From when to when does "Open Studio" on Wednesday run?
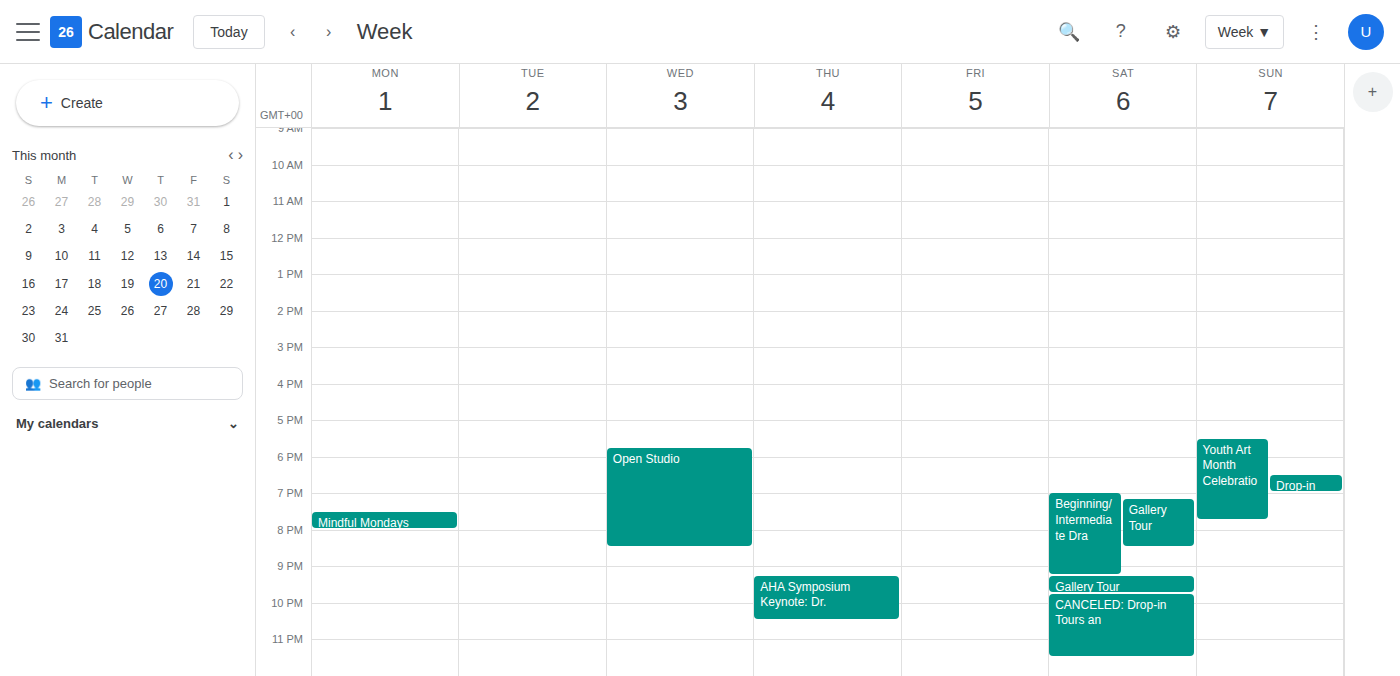
5:45 PM to 8:30 PM